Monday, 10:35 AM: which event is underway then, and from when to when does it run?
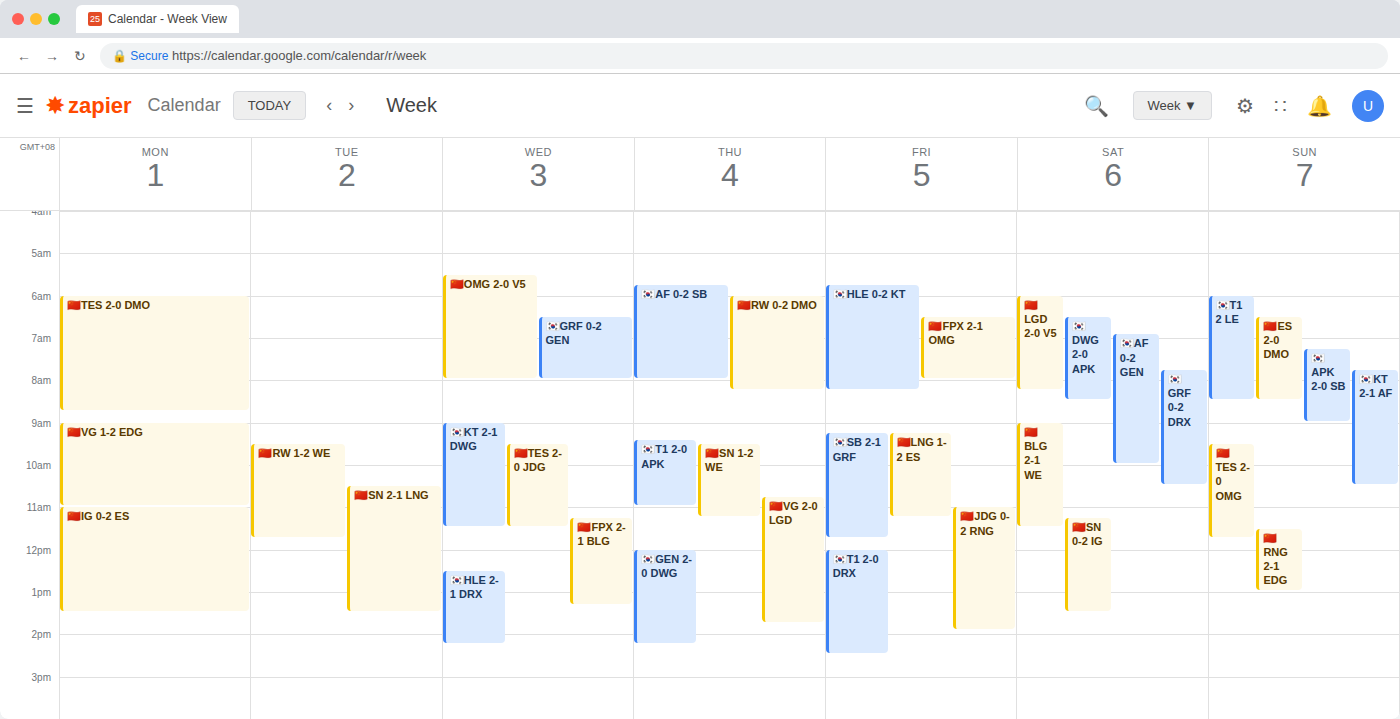
"🇨🇳VG 1-2 EDG", 9:00 AM to 11:00 AM